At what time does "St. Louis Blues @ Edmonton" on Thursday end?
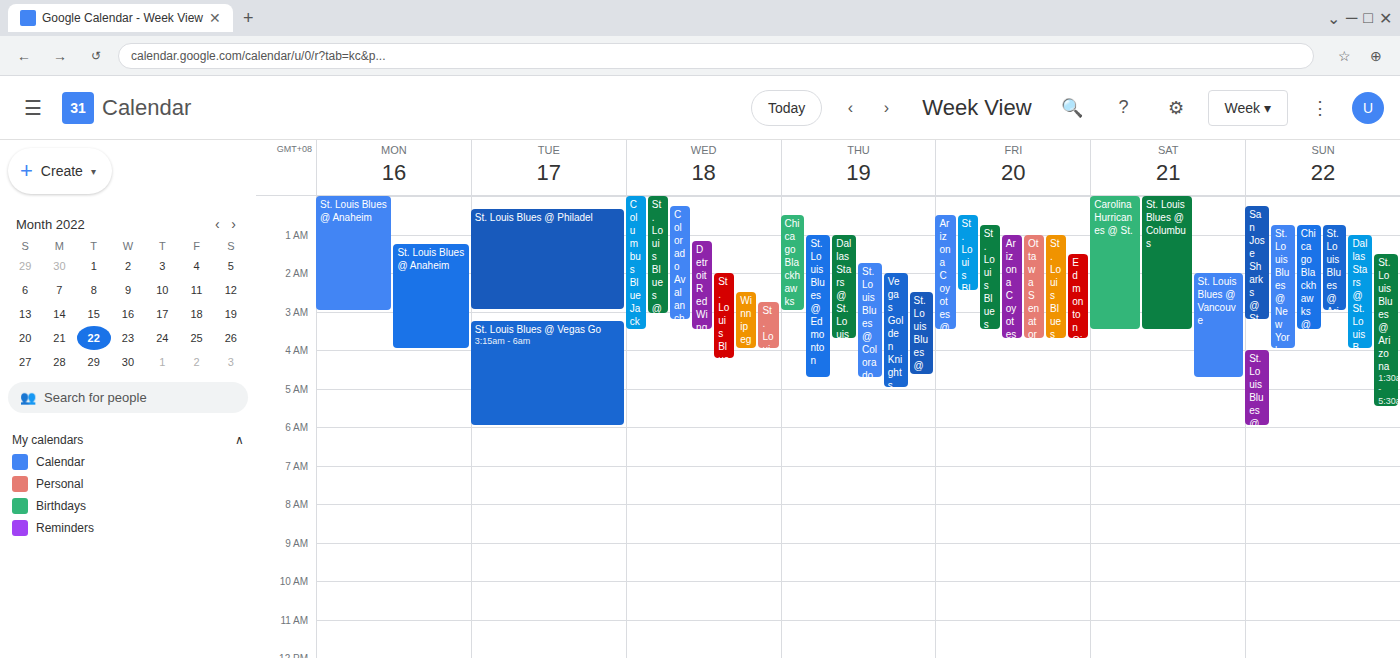
4:45 AM